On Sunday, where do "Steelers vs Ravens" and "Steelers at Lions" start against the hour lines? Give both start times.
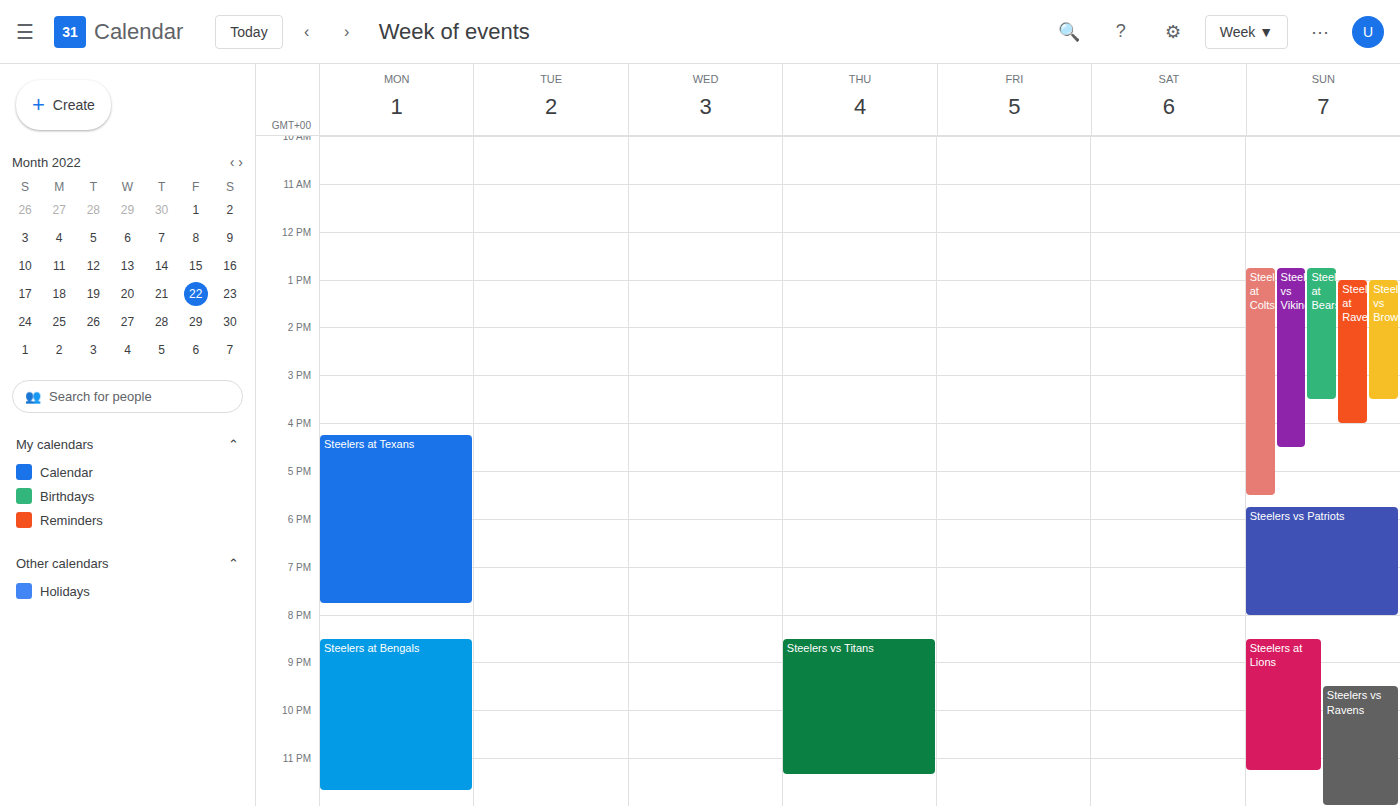
"Steelers vs Ravens": 9:30 PM, halfway between the 9 PM and 10 PM lines. "Steelers at Lions": 8:30 PM, halfway between the 8 PM and 9 PM lines.